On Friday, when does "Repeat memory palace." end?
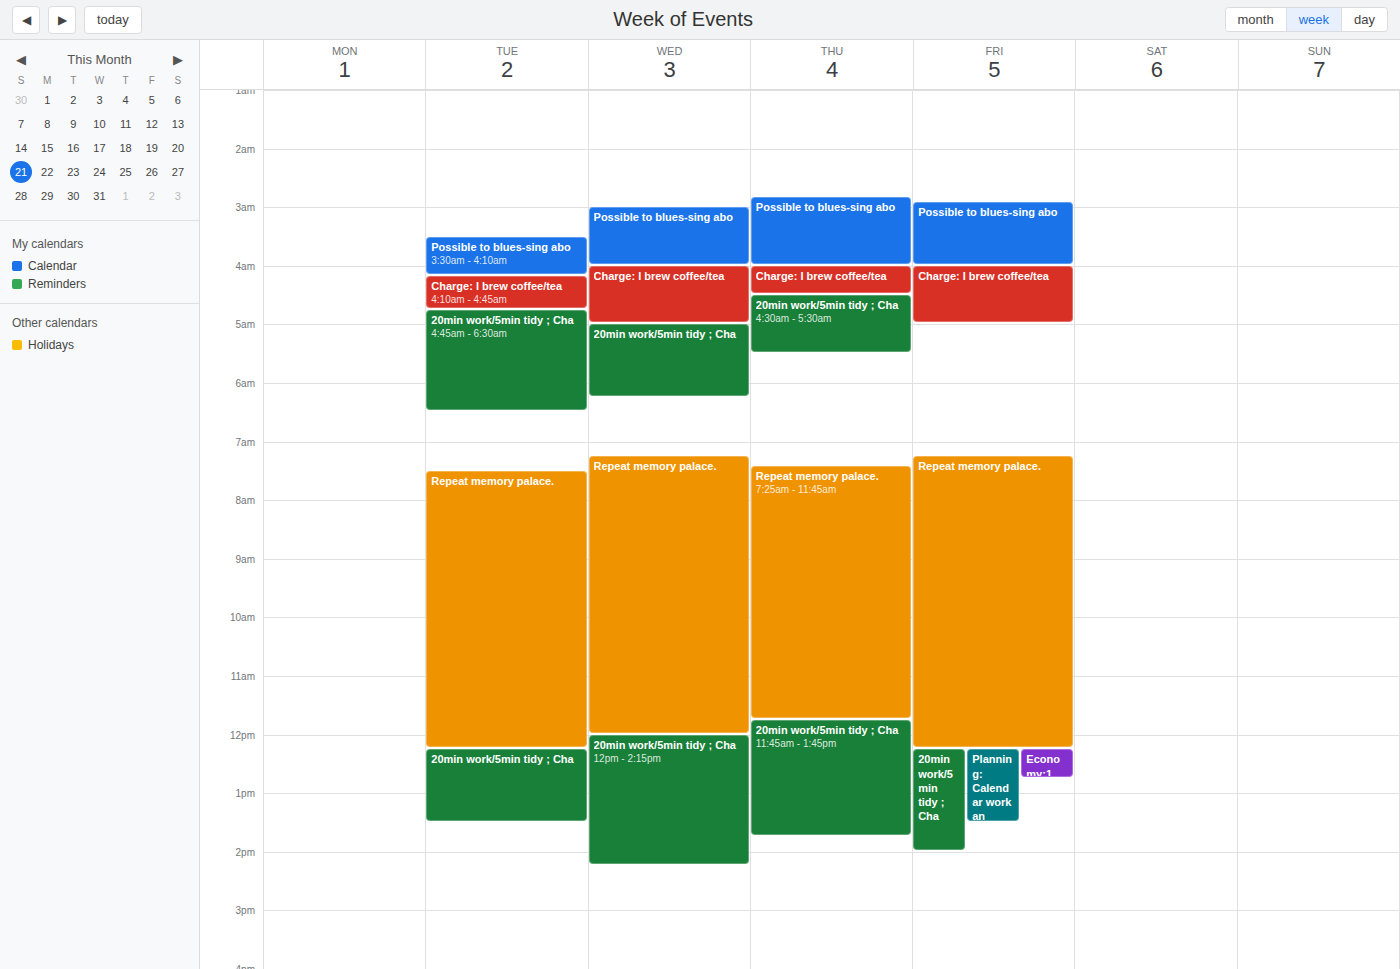
12:15 PM